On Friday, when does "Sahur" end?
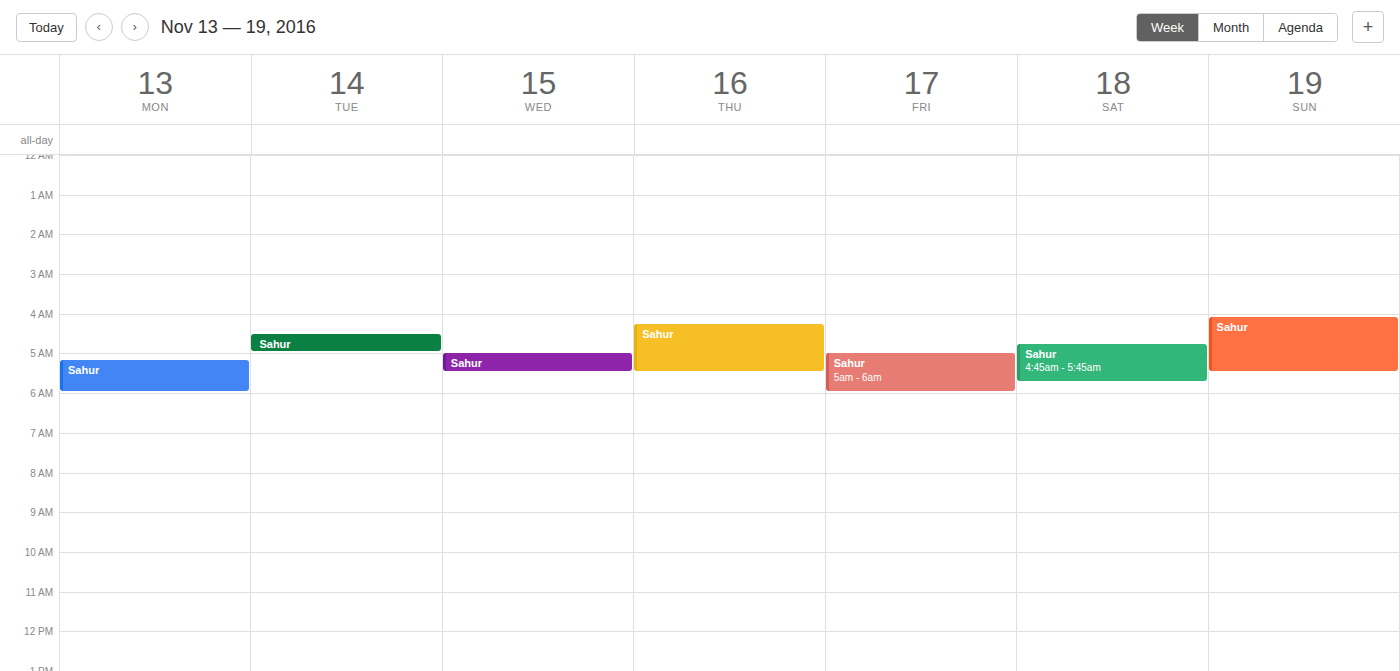
6:00 AM